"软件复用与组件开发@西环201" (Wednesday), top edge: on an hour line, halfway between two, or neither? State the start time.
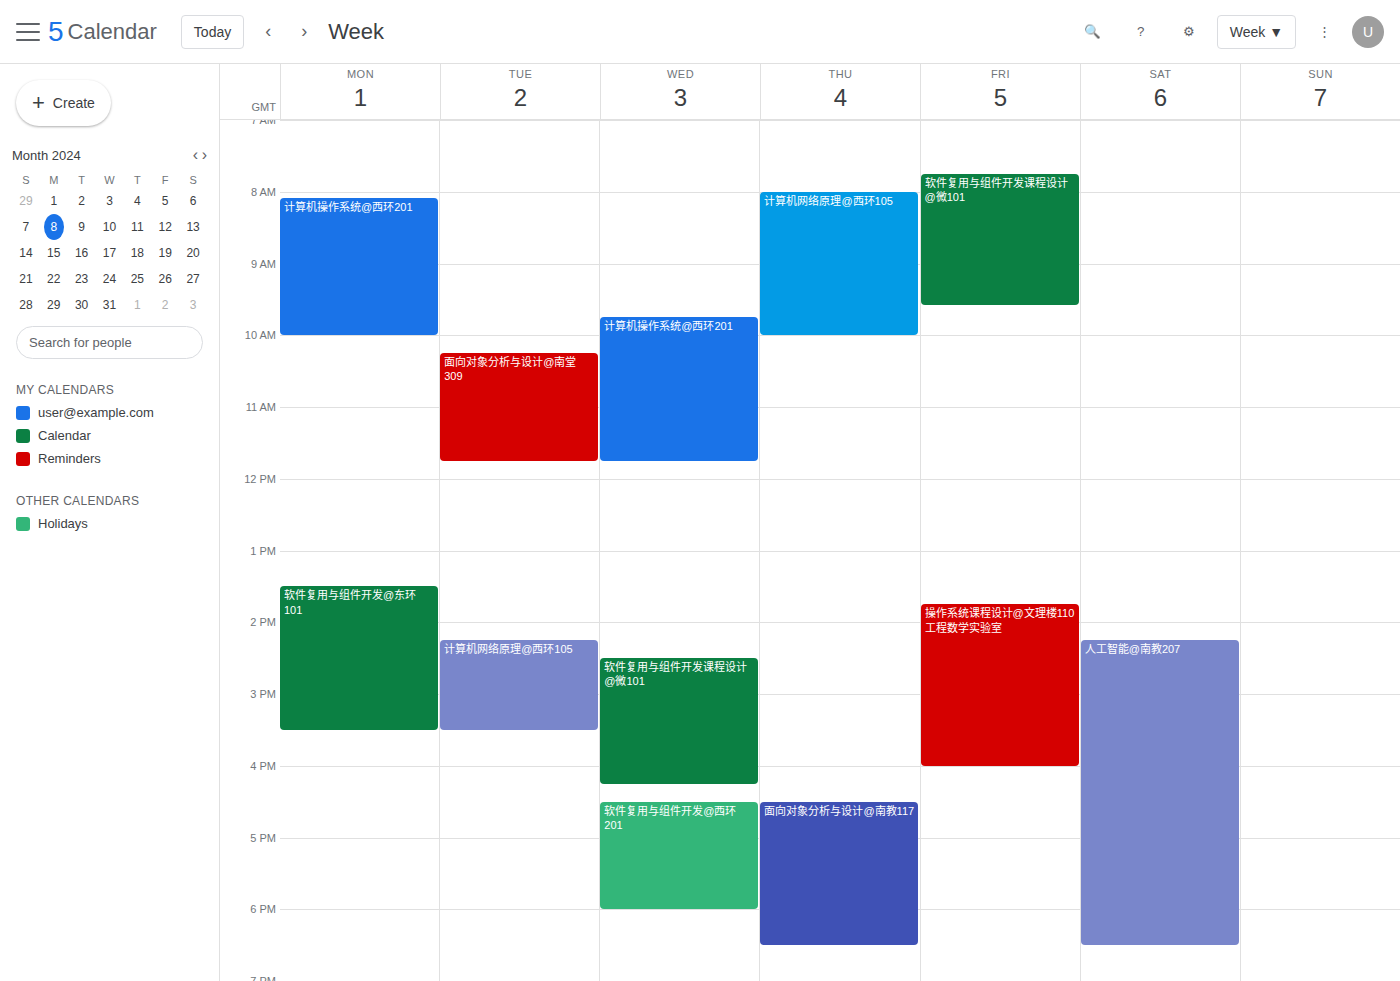
4:30 PM -- halfway between the 4 PM and 5 PM lines.